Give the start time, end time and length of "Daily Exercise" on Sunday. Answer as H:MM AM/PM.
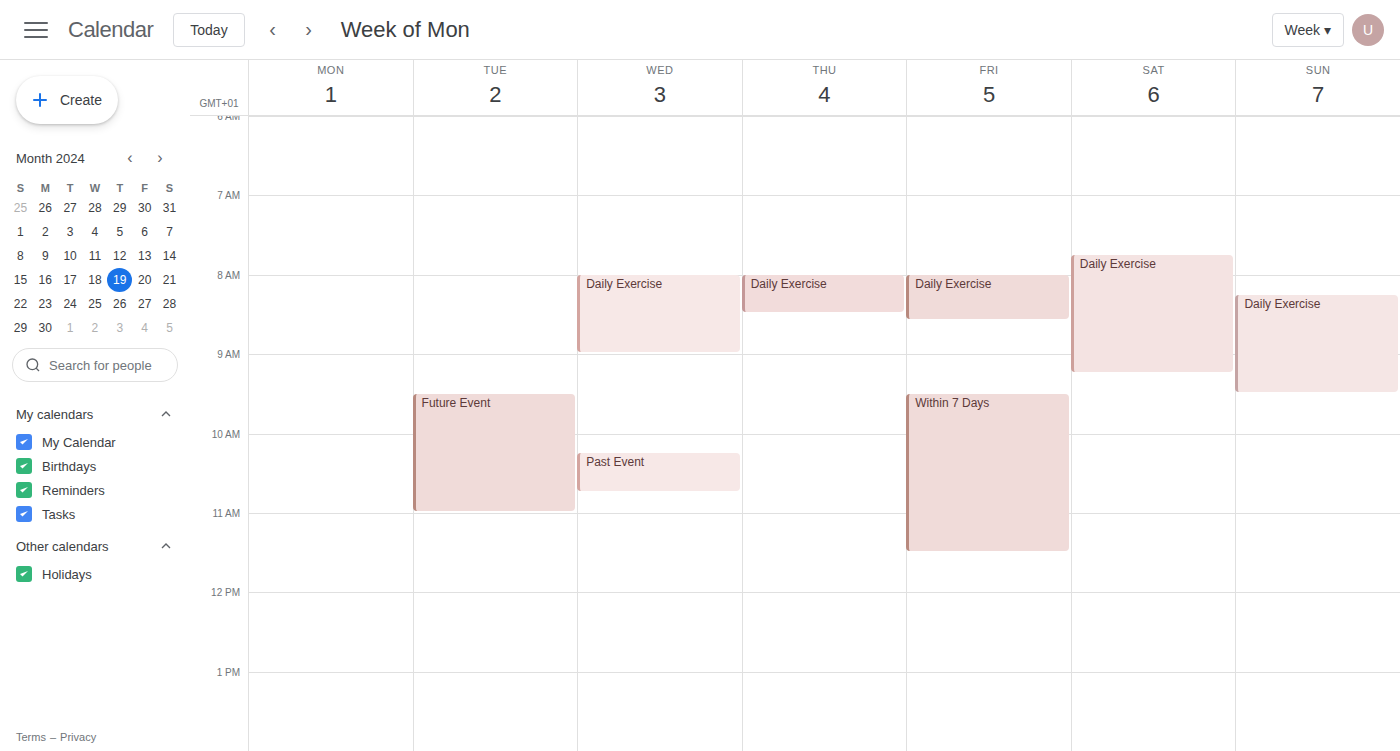
8:15 AM to 9:30 AM, 1 hour 15 minutes